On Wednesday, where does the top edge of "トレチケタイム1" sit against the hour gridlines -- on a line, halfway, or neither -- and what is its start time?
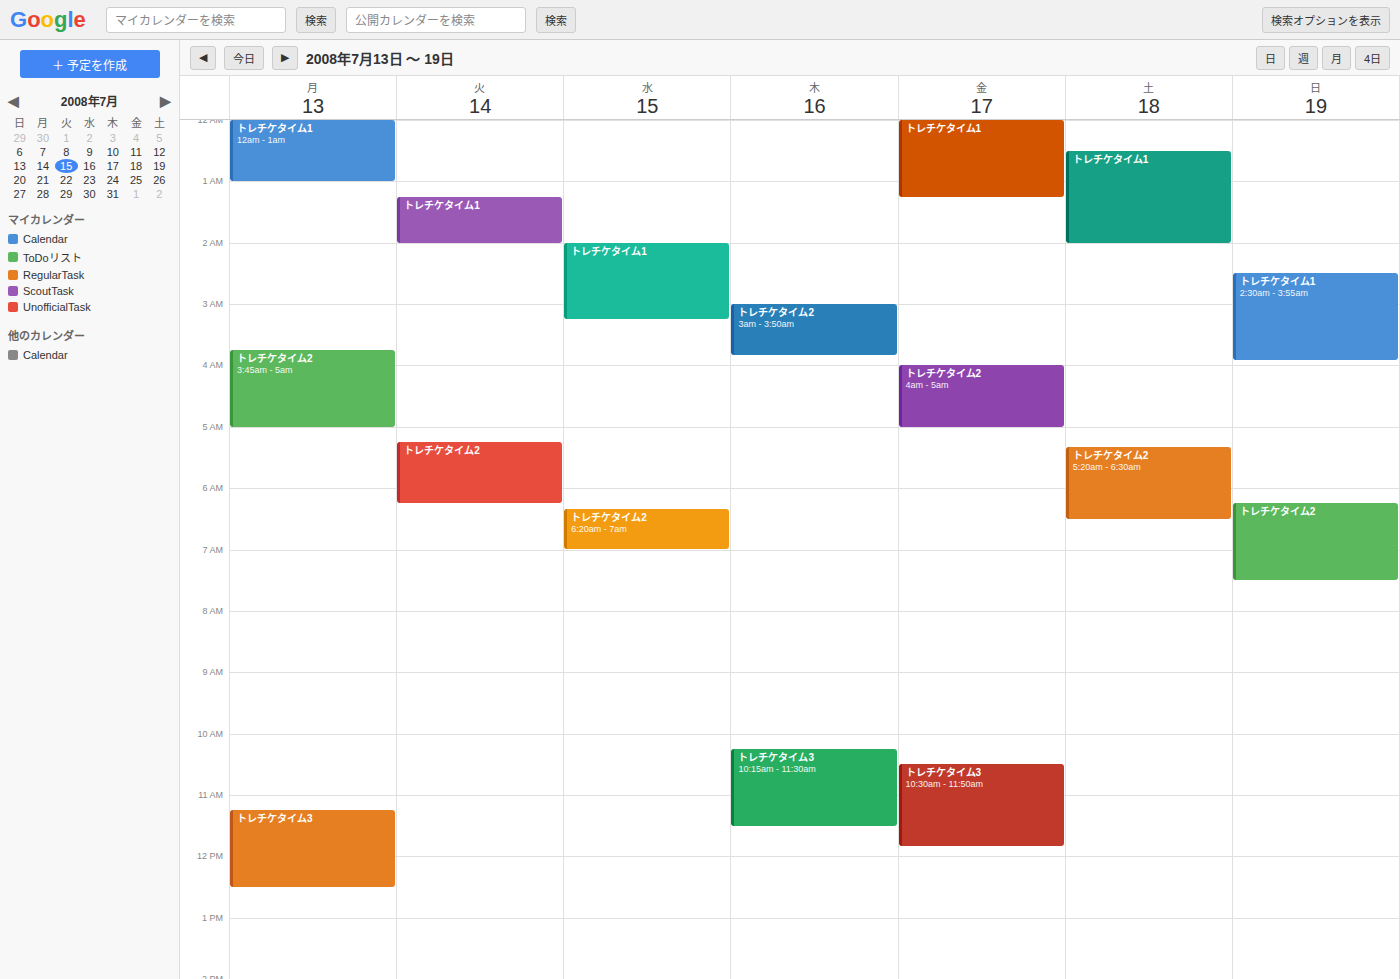
2:00 AM -- exactly on the 2 AM line.